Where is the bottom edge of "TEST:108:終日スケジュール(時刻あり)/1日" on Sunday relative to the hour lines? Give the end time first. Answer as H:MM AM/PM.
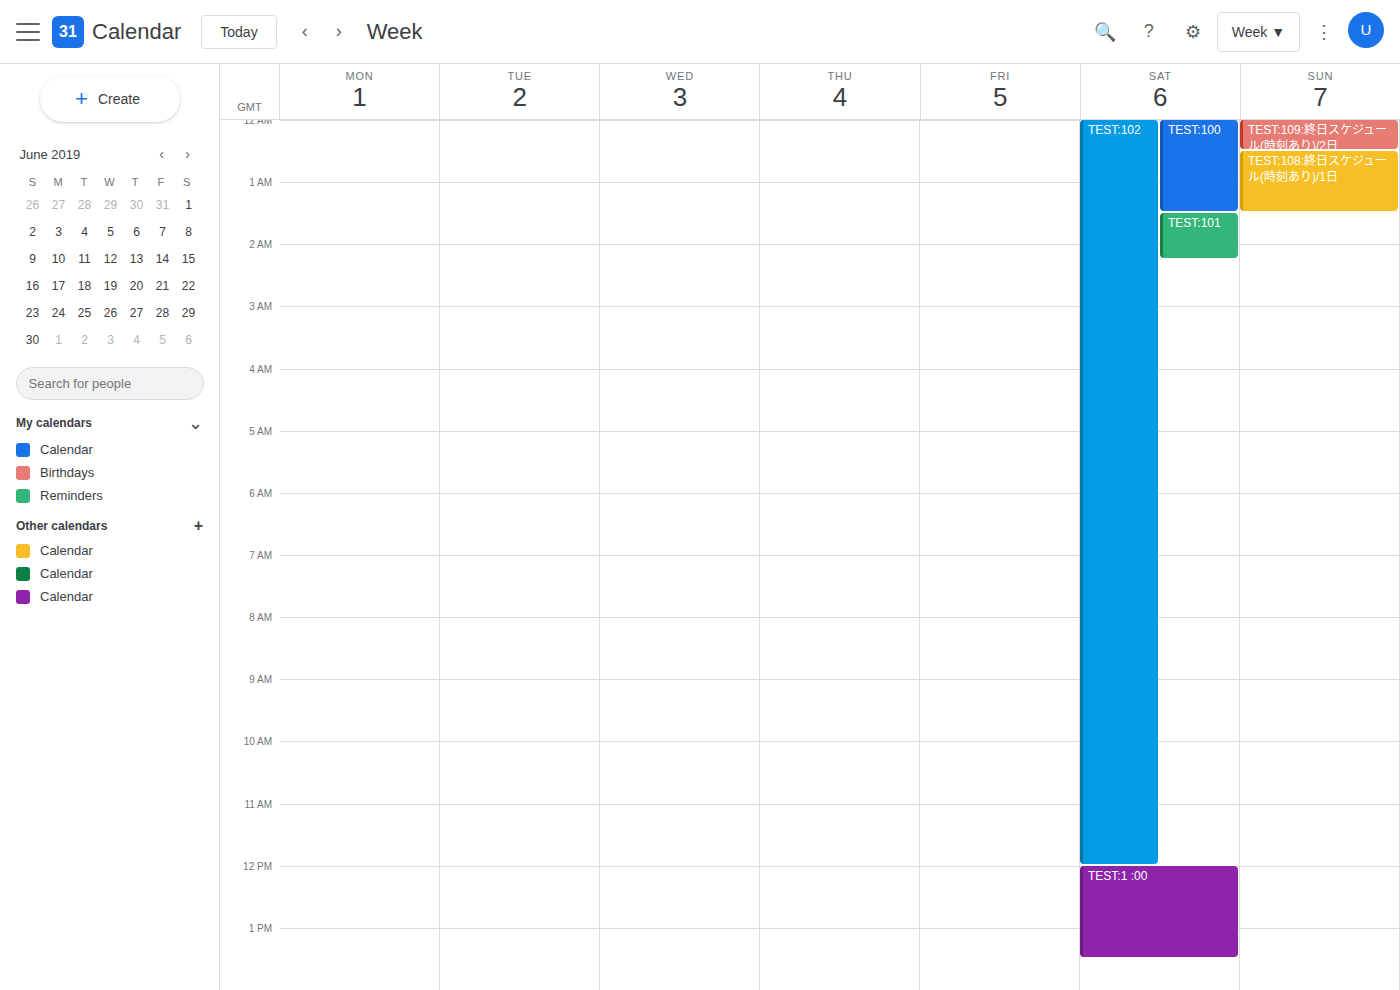
1:30 AM -- halfway between the 1 AM and 2 AM lines.